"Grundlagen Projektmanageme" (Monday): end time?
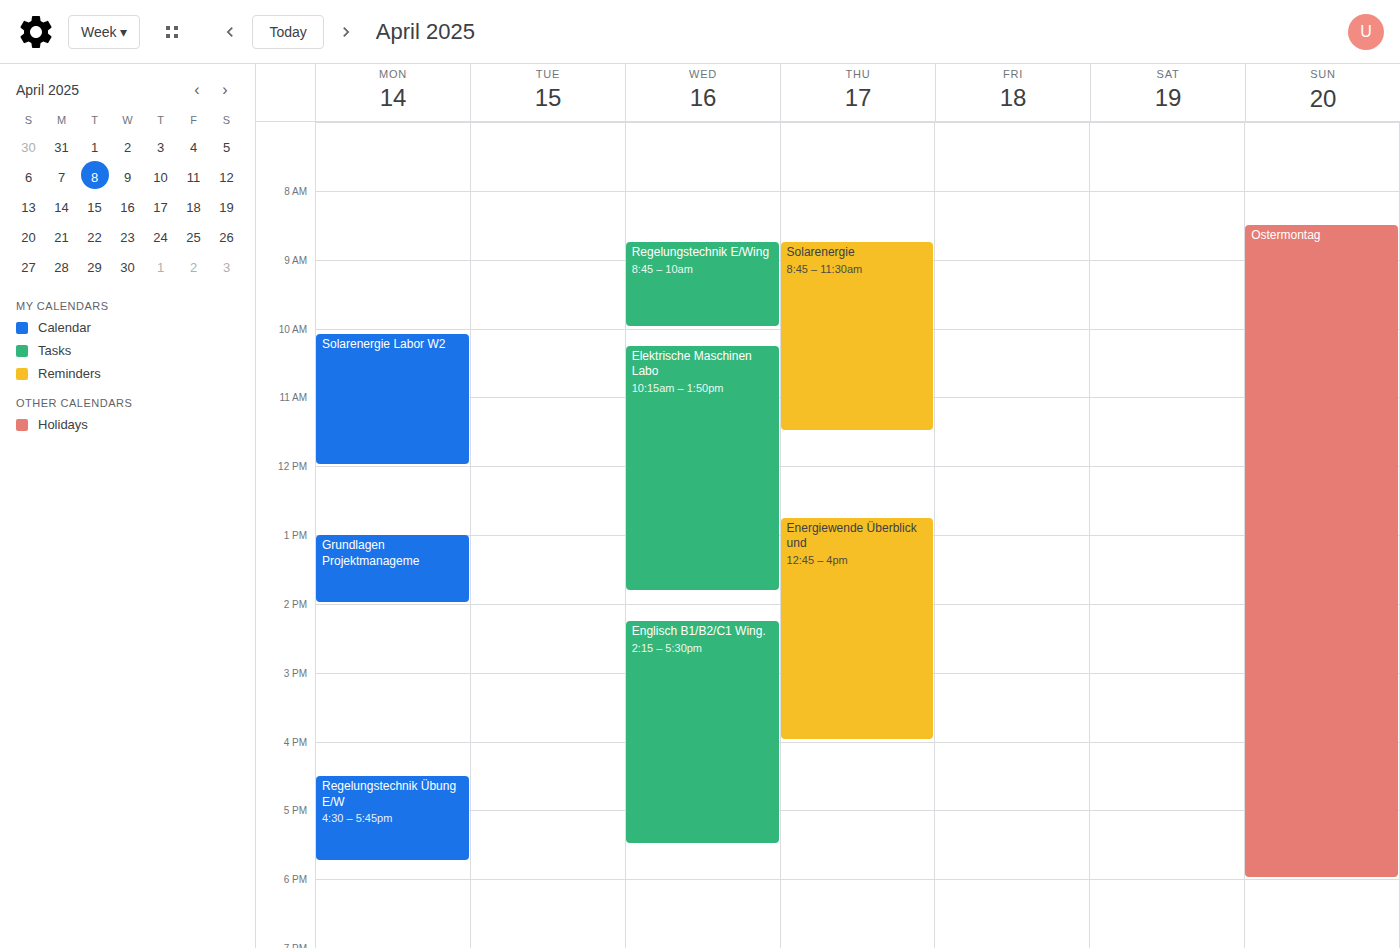
2:00 PM